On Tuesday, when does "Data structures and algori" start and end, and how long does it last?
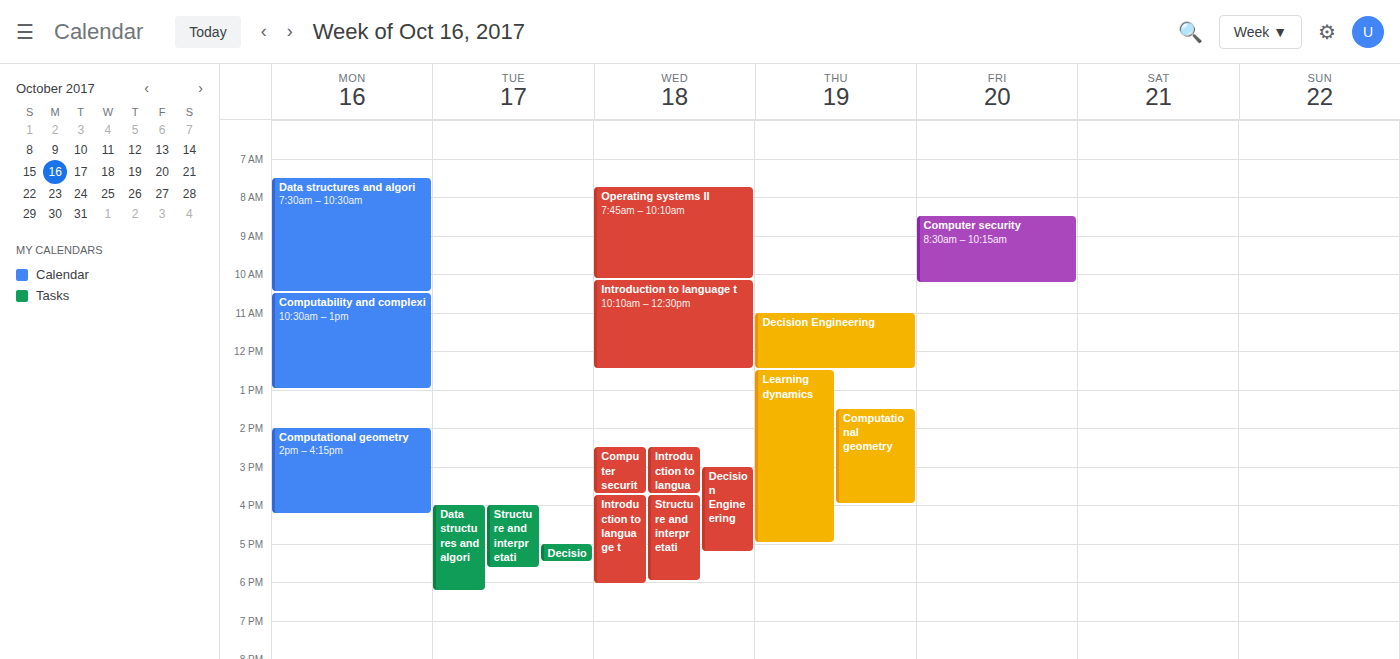
4:00 PM to 6:15 PM, 2 hours 15 minutes